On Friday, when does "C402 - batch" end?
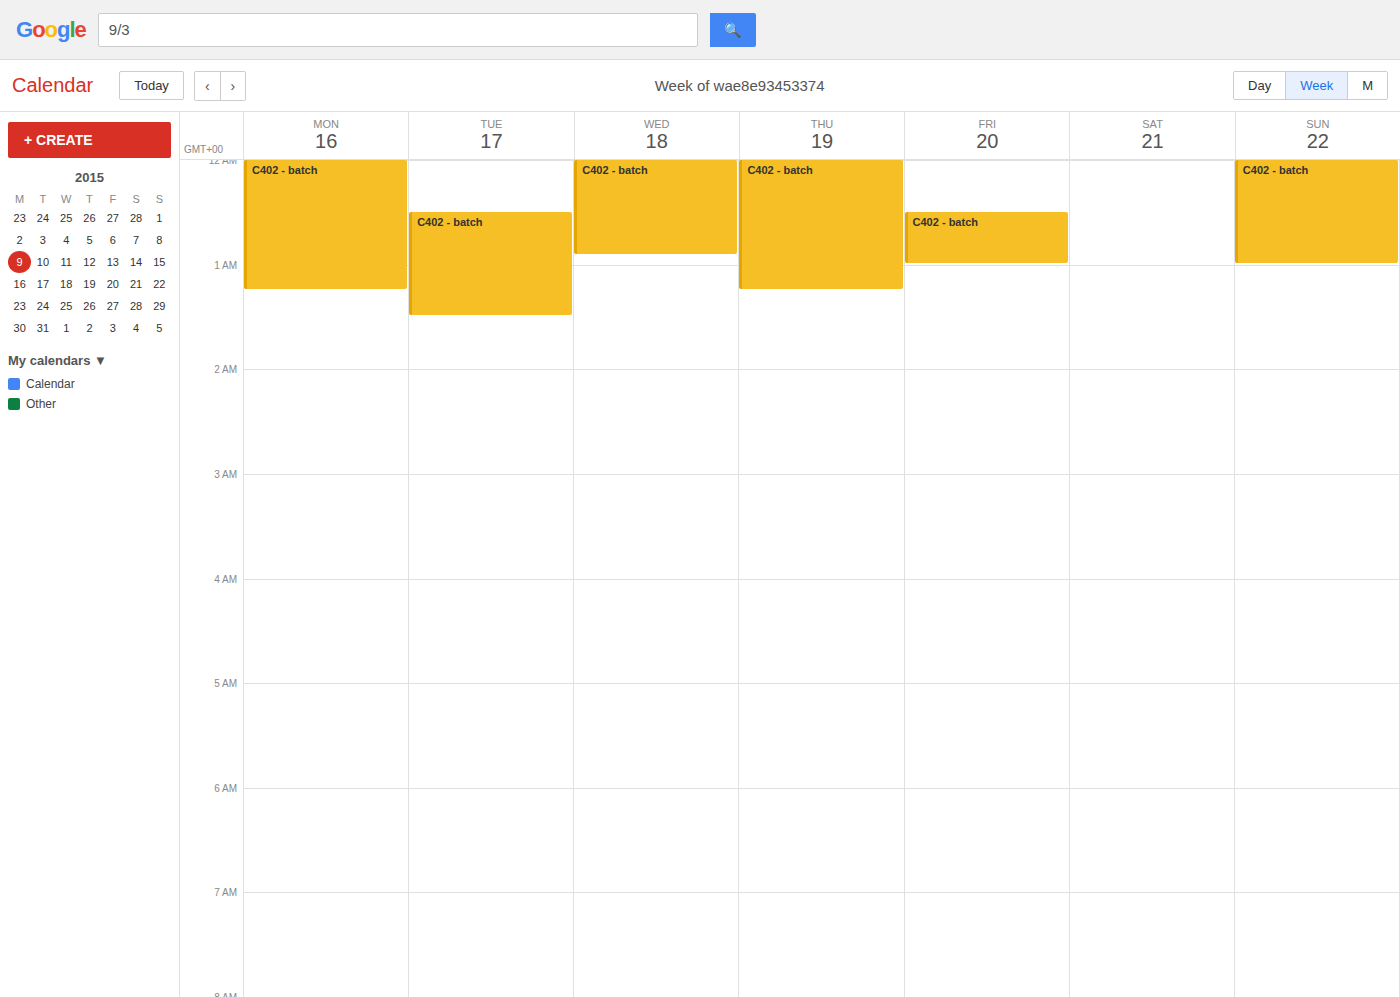
1:00 AM